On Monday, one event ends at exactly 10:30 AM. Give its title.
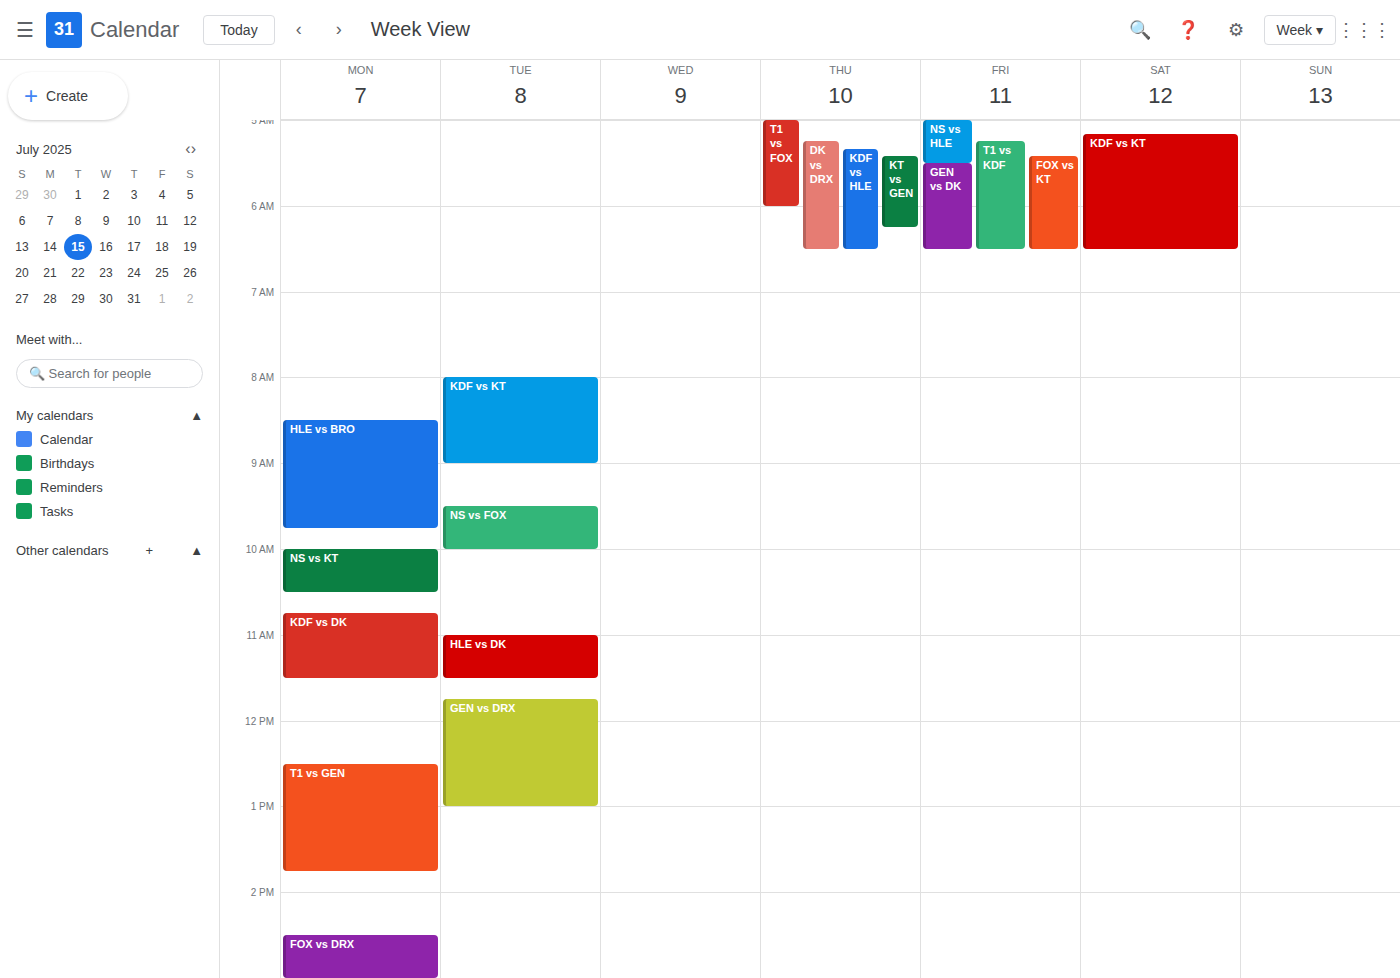
"NS vs KT"